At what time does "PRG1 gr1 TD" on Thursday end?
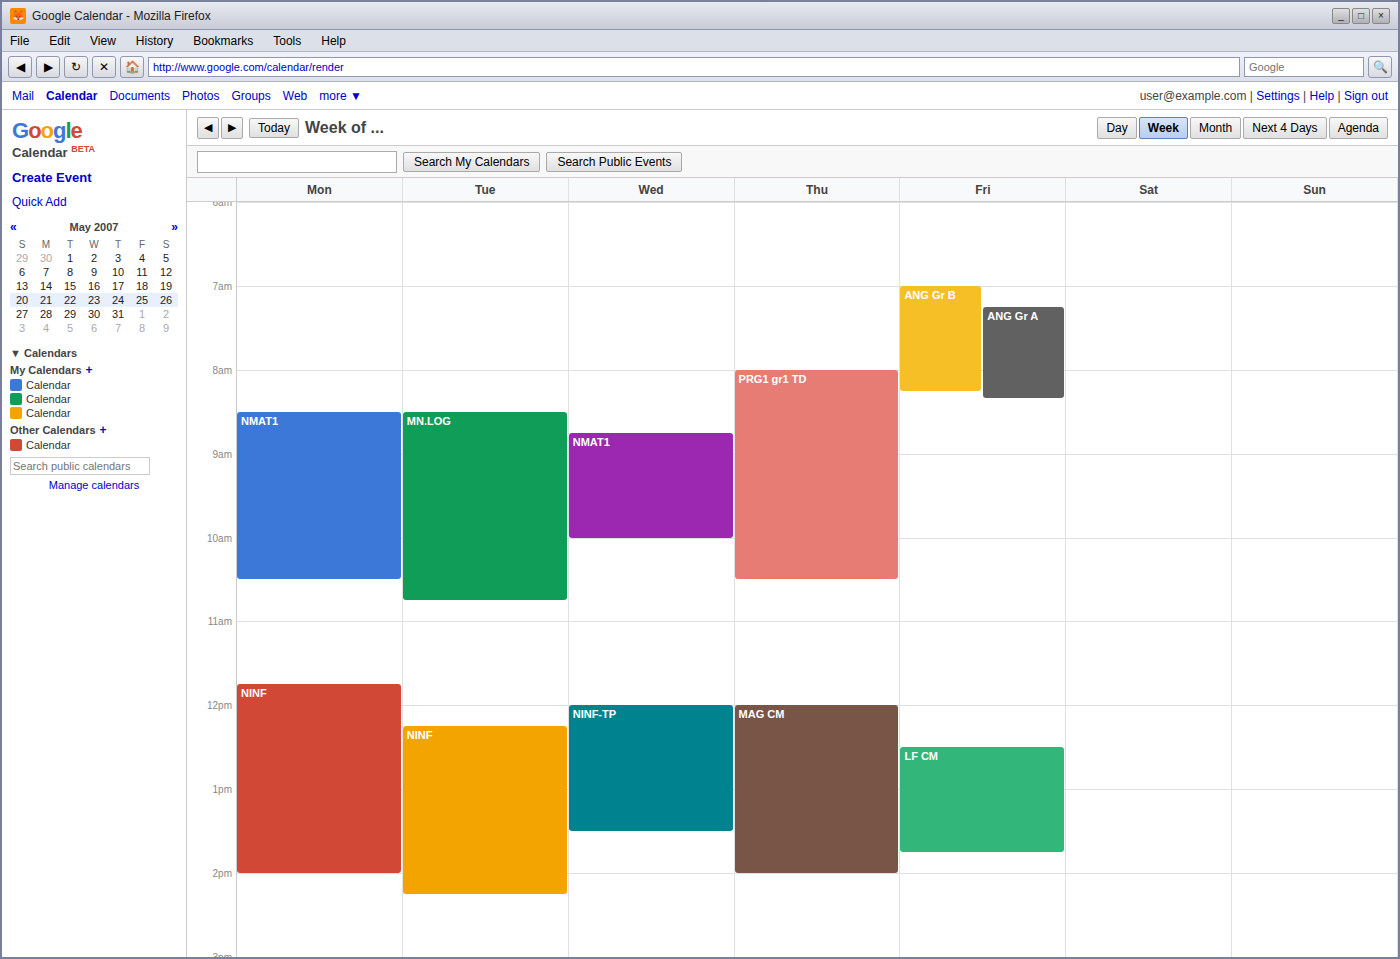
10:30 AM